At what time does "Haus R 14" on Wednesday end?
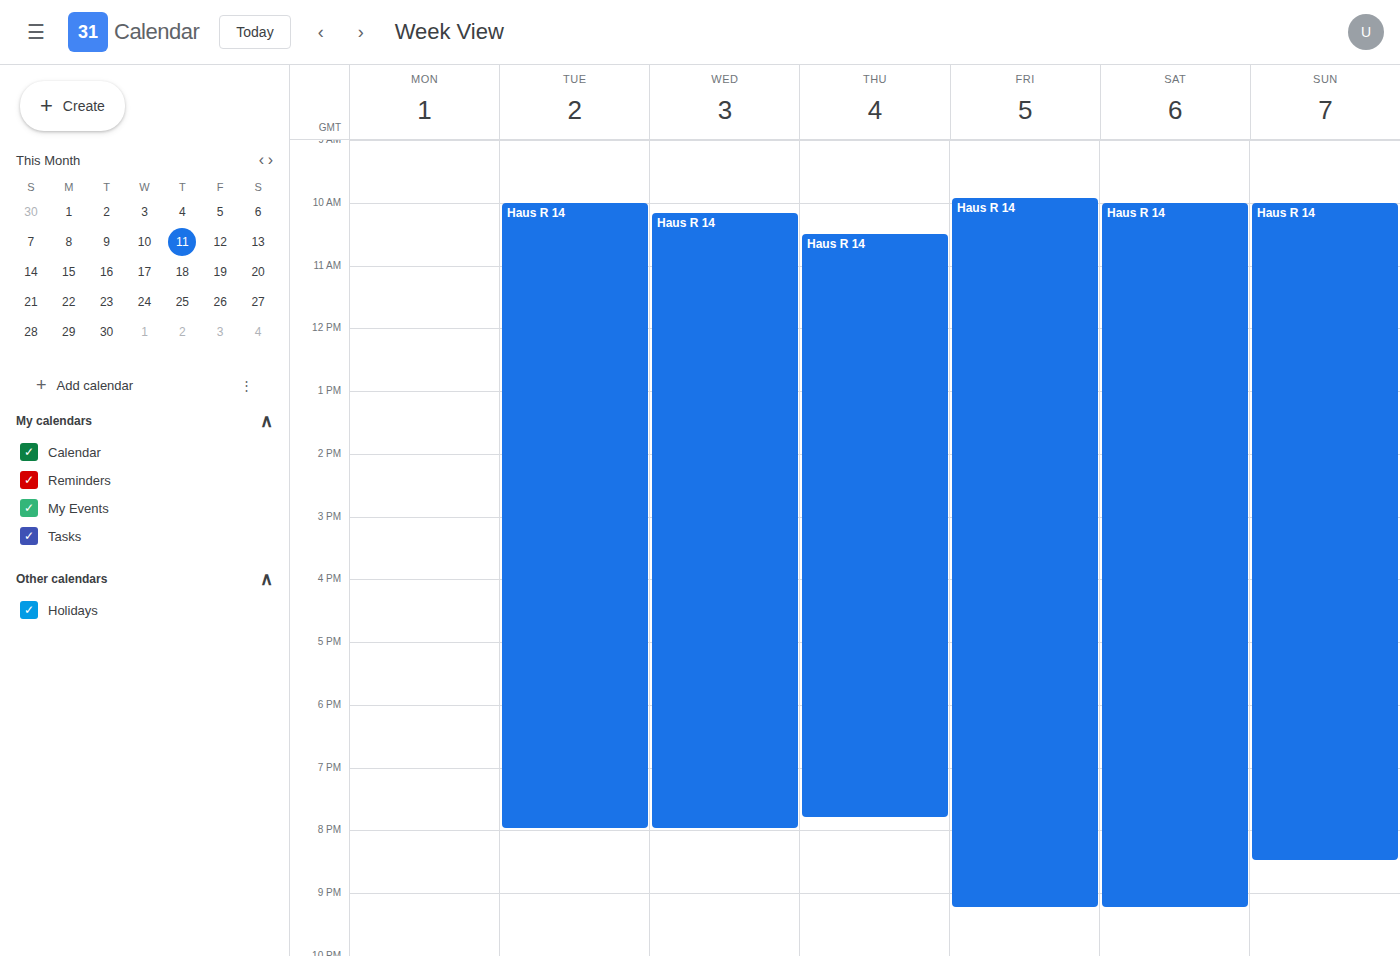
8:00 PM